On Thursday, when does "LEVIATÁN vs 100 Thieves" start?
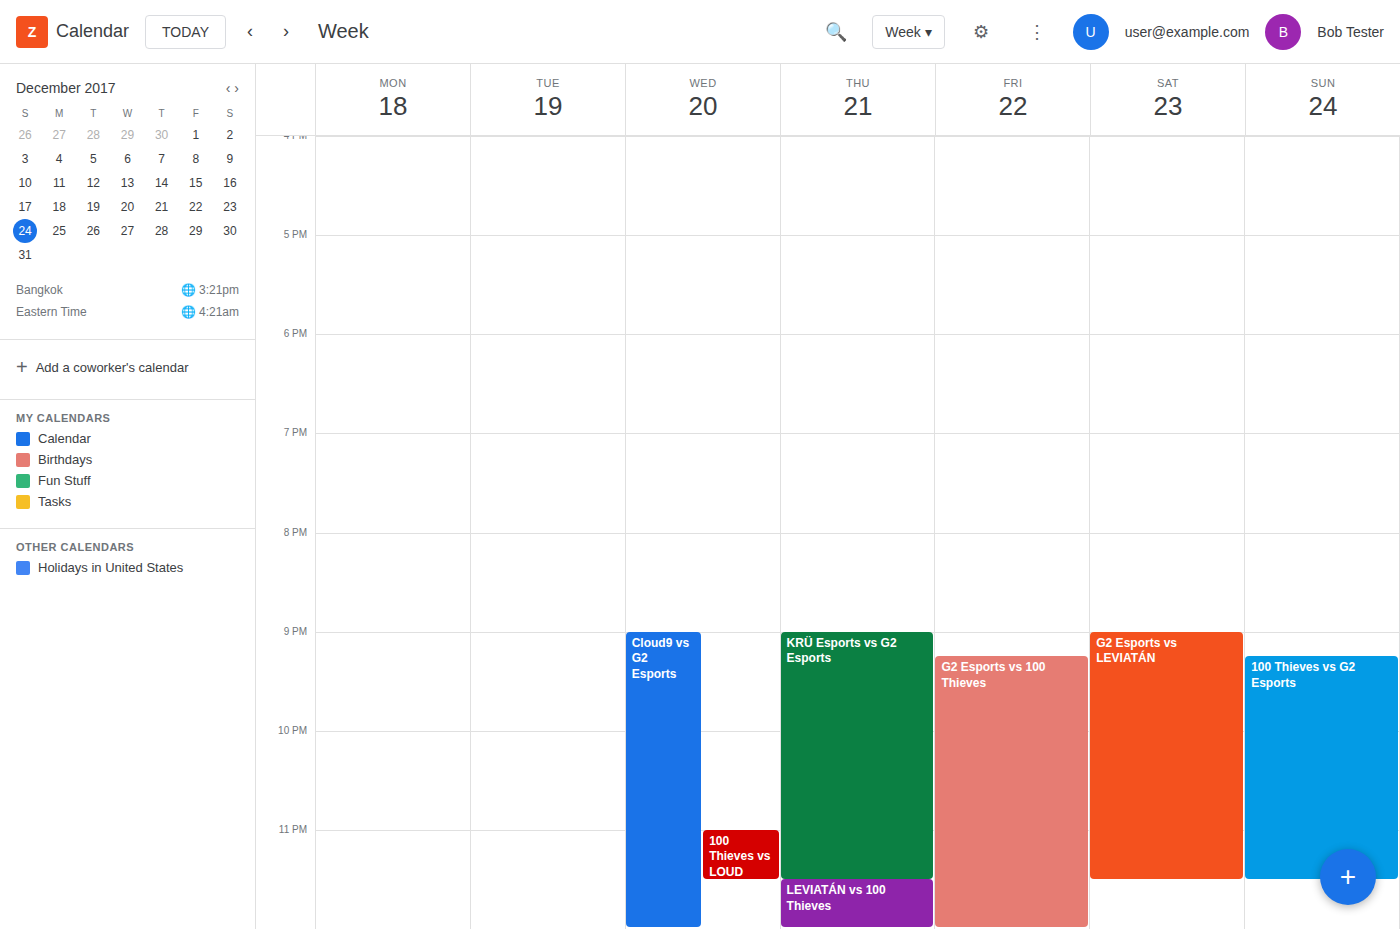
11:30 PM